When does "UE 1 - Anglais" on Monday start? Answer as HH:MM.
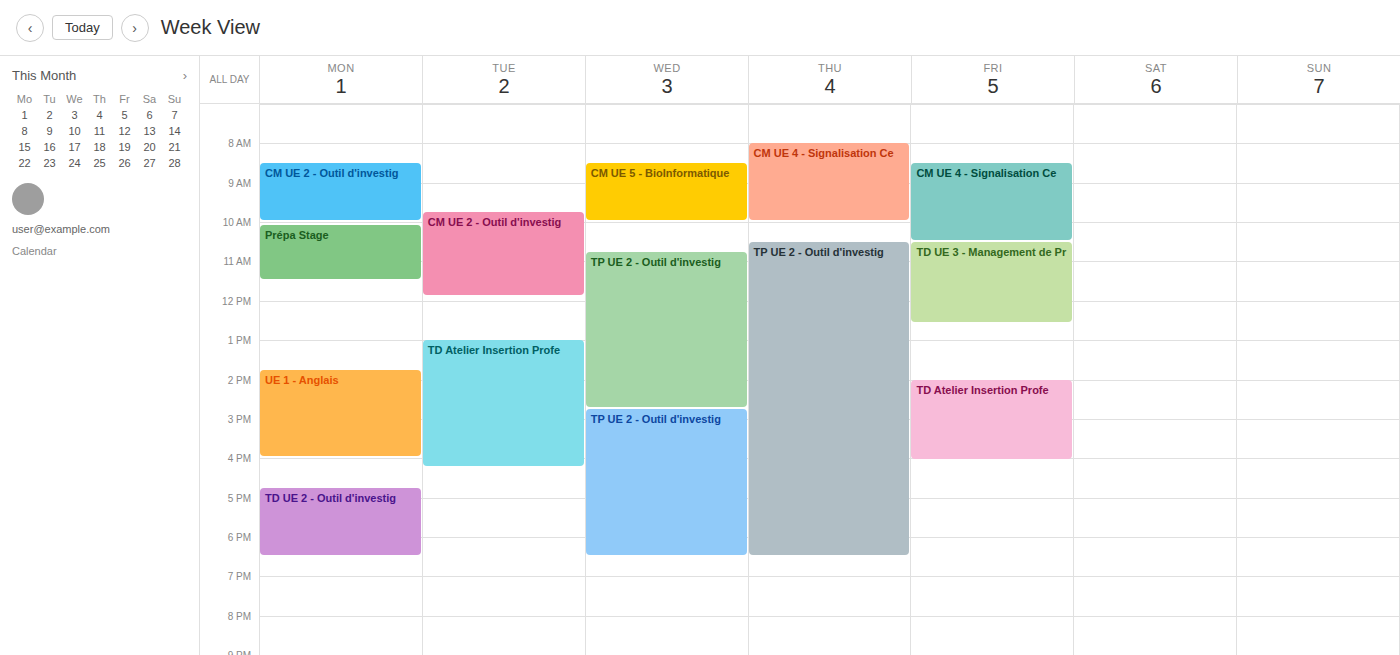
13:45